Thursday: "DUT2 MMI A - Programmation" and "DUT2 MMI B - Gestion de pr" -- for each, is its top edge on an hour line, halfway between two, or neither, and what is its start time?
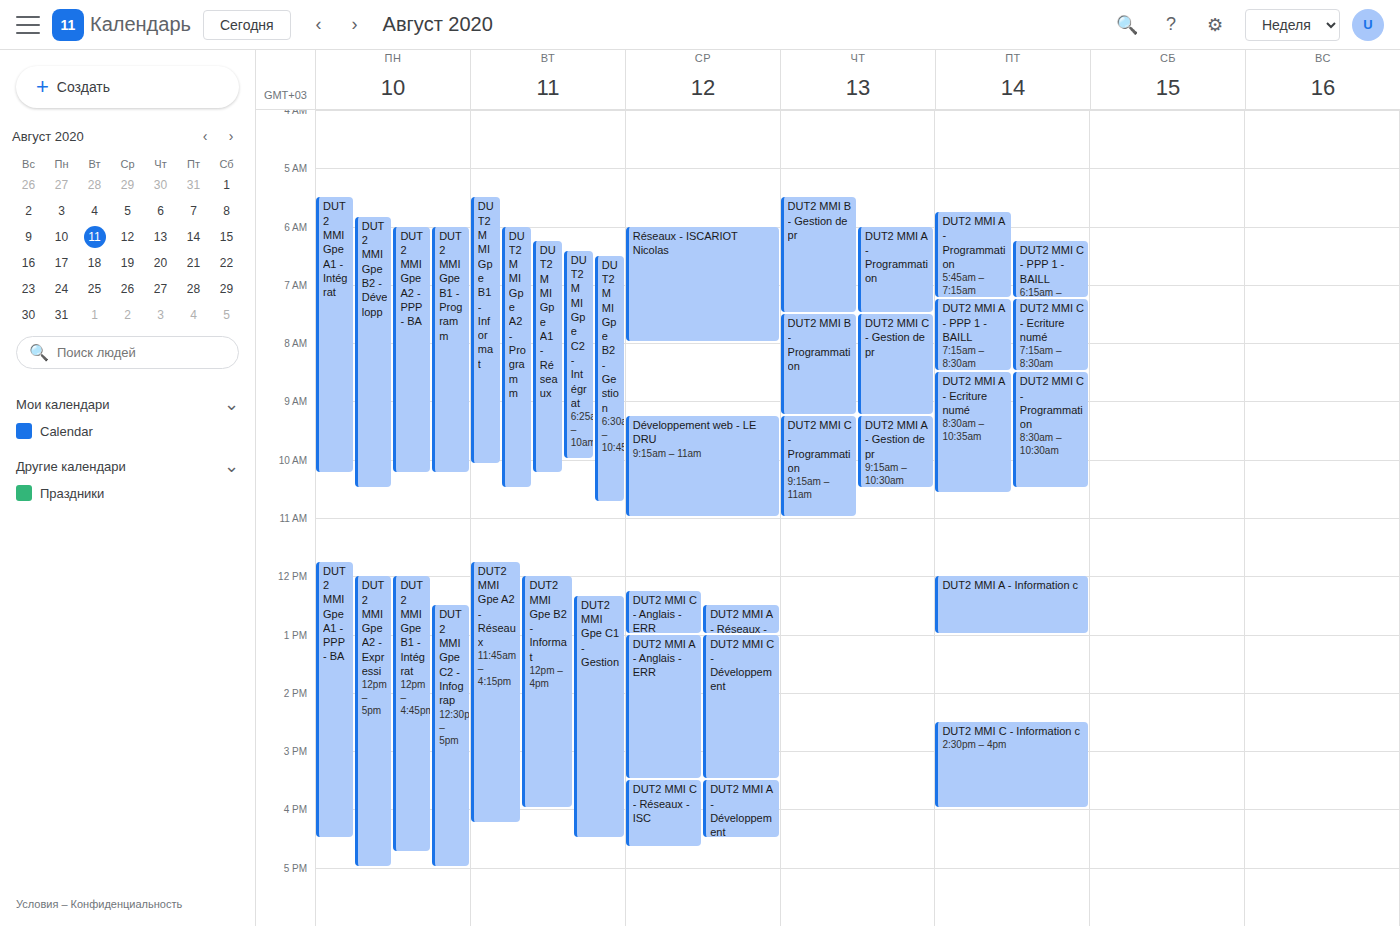
"DUT2 MMI A - Programmation": 6:00 AM, exactly on the 6 AM line. "DUT2 MMI B - Gestion de pr": 5:30 AM, halfway between the 5 AM and 6 AM lines.